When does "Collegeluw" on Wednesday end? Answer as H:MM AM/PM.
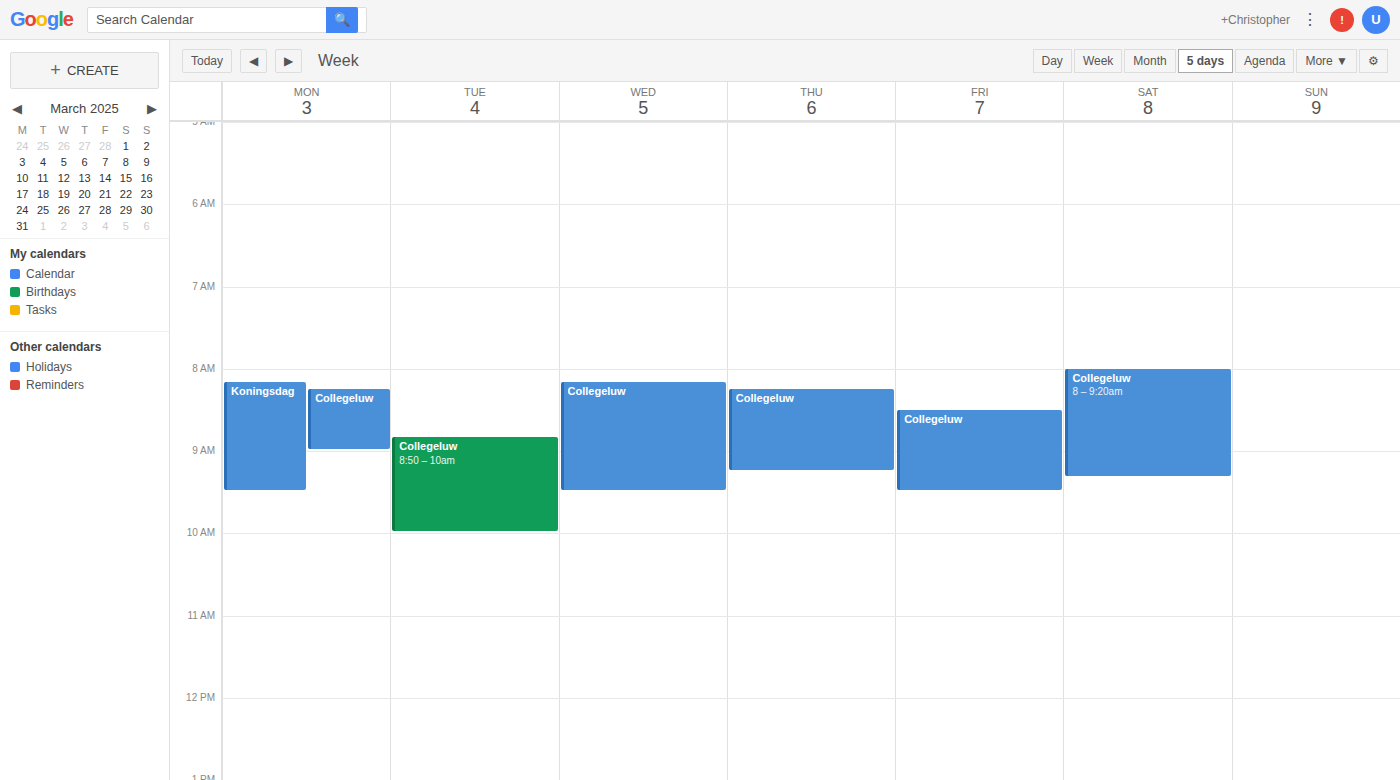
9:30 AM